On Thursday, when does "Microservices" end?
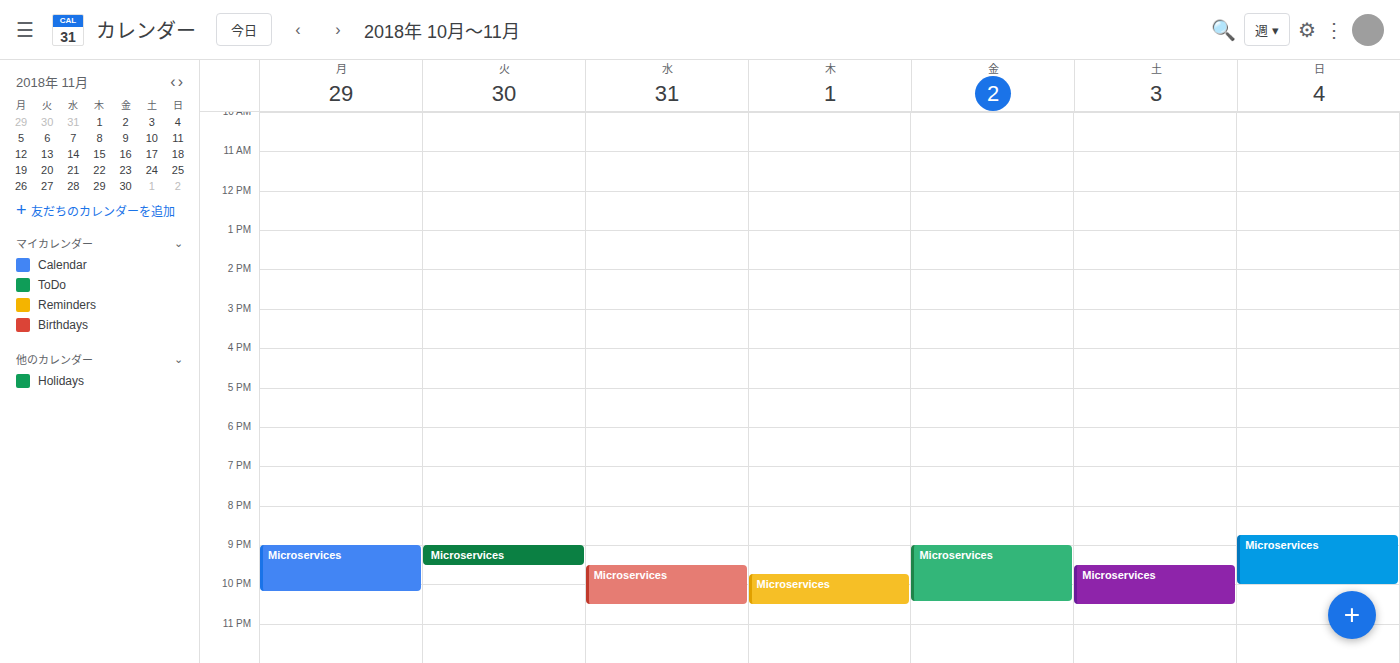
10:30 PM